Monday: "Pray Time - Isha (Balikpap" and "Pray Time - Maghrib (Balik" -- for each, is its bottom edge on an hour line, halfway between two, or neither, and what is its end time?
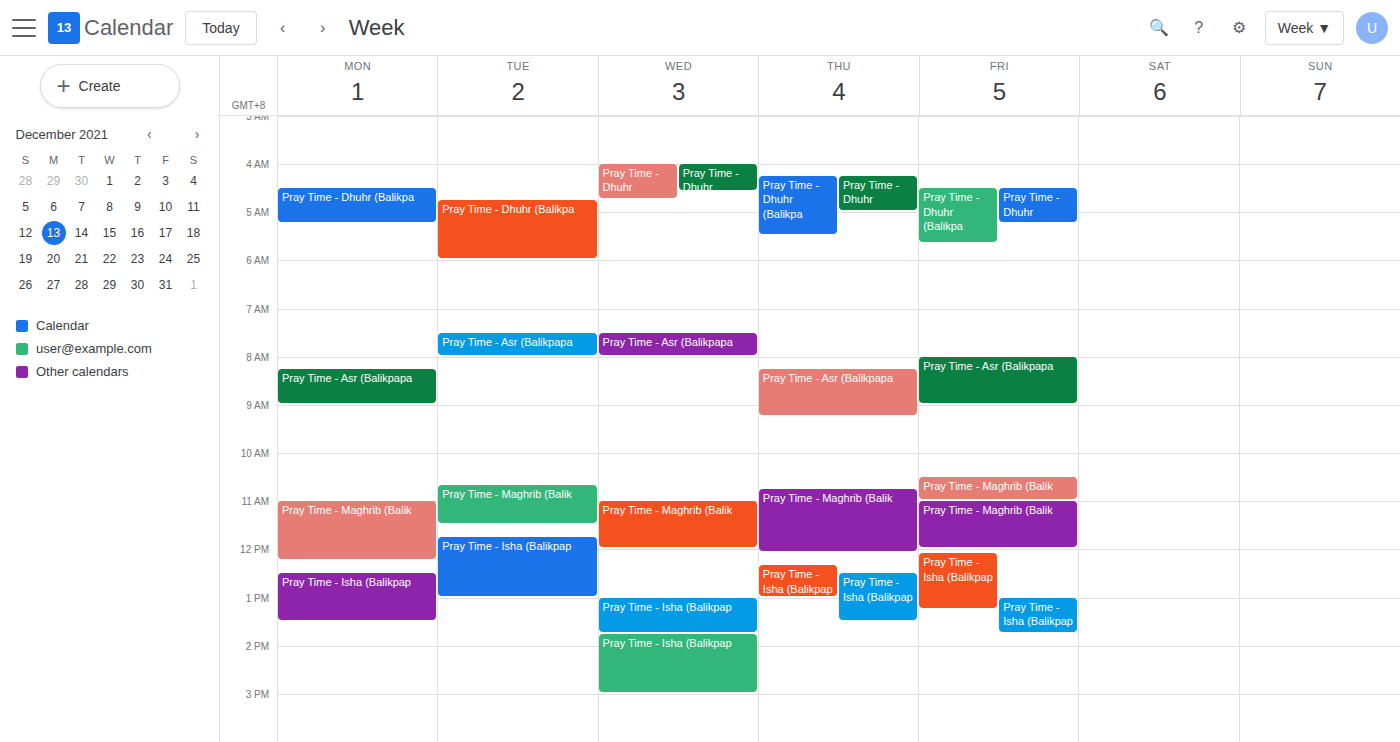
"Pray Time - Isha (Balikpap": 13:30, halfway between the 13:00 and 14:00 lines. "Pray Time - Maghrib (Balik": 12:15, neither: a quarter of the way from the 12:00 line to the 13:00 line.